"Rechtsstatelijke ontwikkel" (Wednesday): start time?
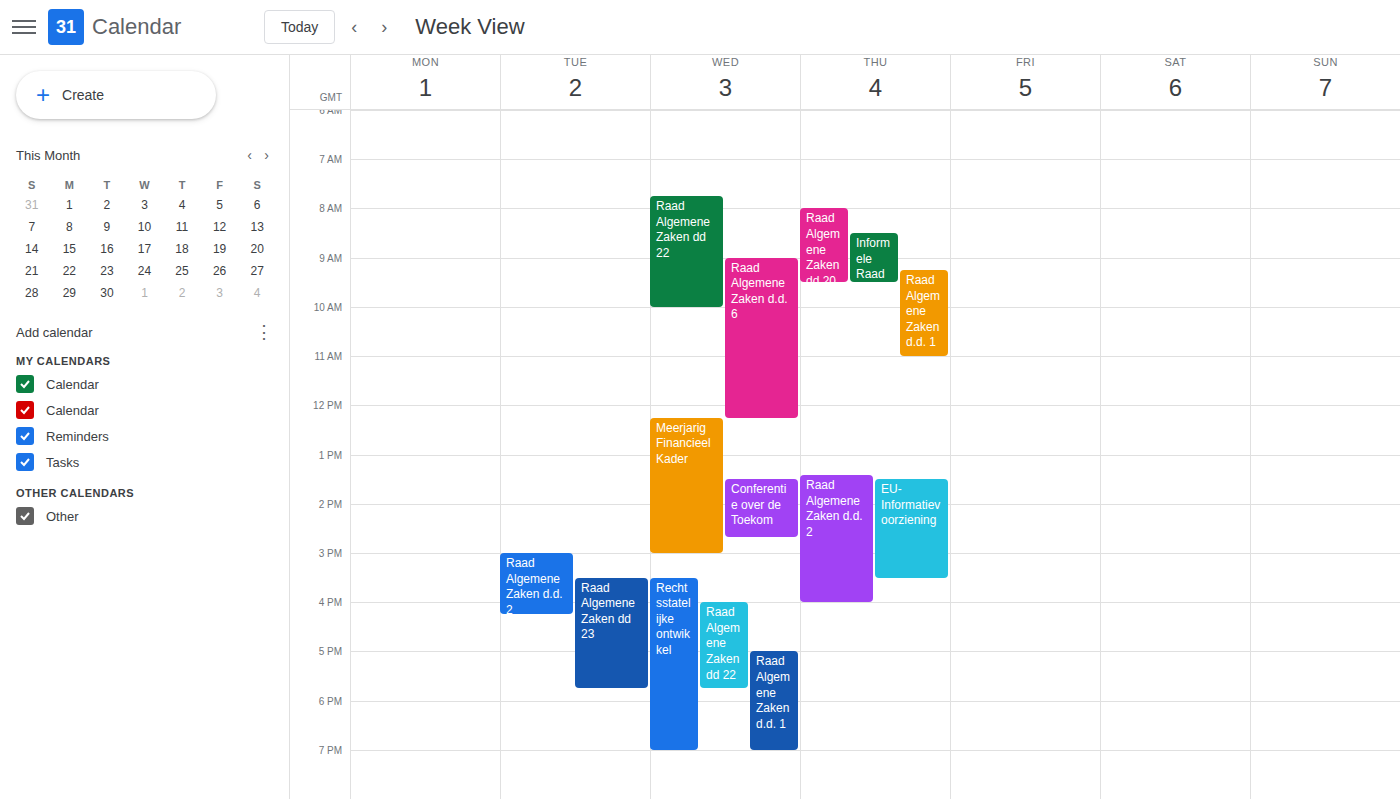
3:30 PM